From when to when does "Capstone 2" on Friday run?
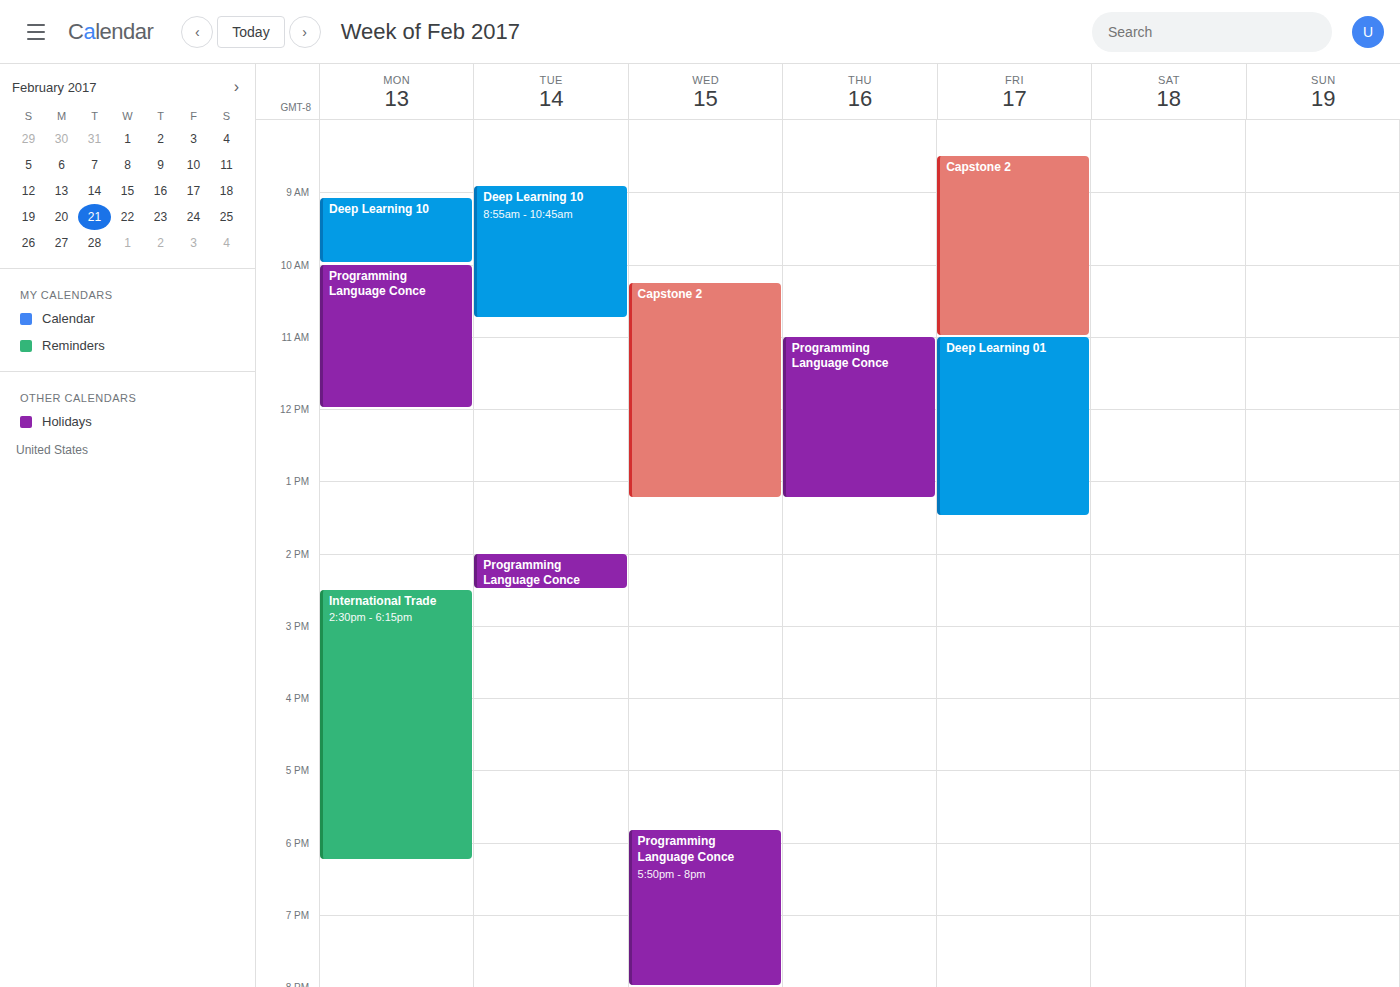
8:30 AM to 11:00 AM